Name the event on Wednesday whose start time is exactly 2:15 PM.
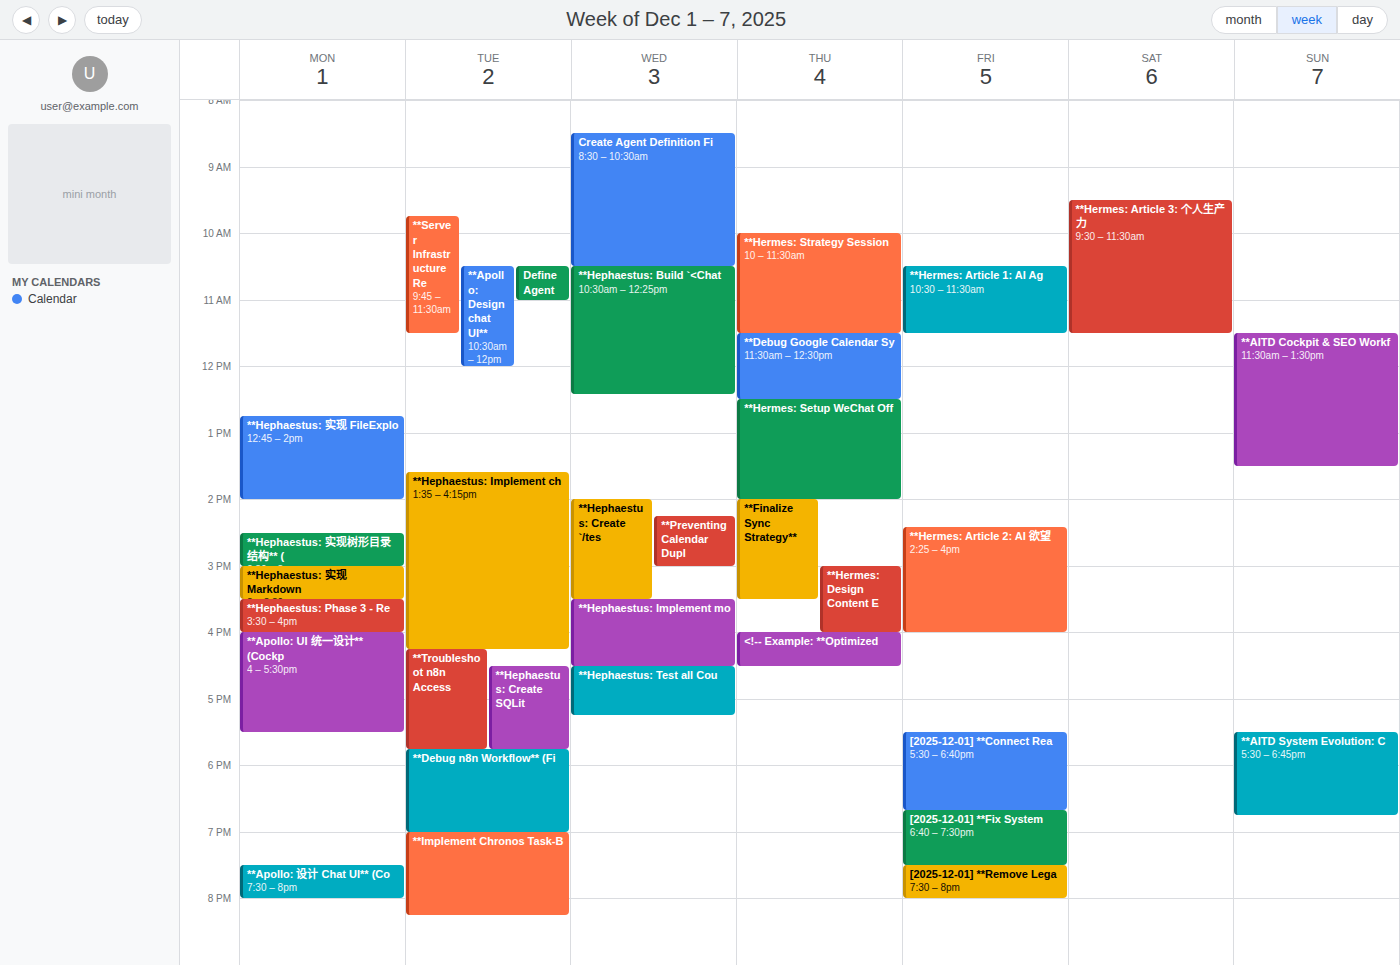
"**Preventing Calendar Dupl"